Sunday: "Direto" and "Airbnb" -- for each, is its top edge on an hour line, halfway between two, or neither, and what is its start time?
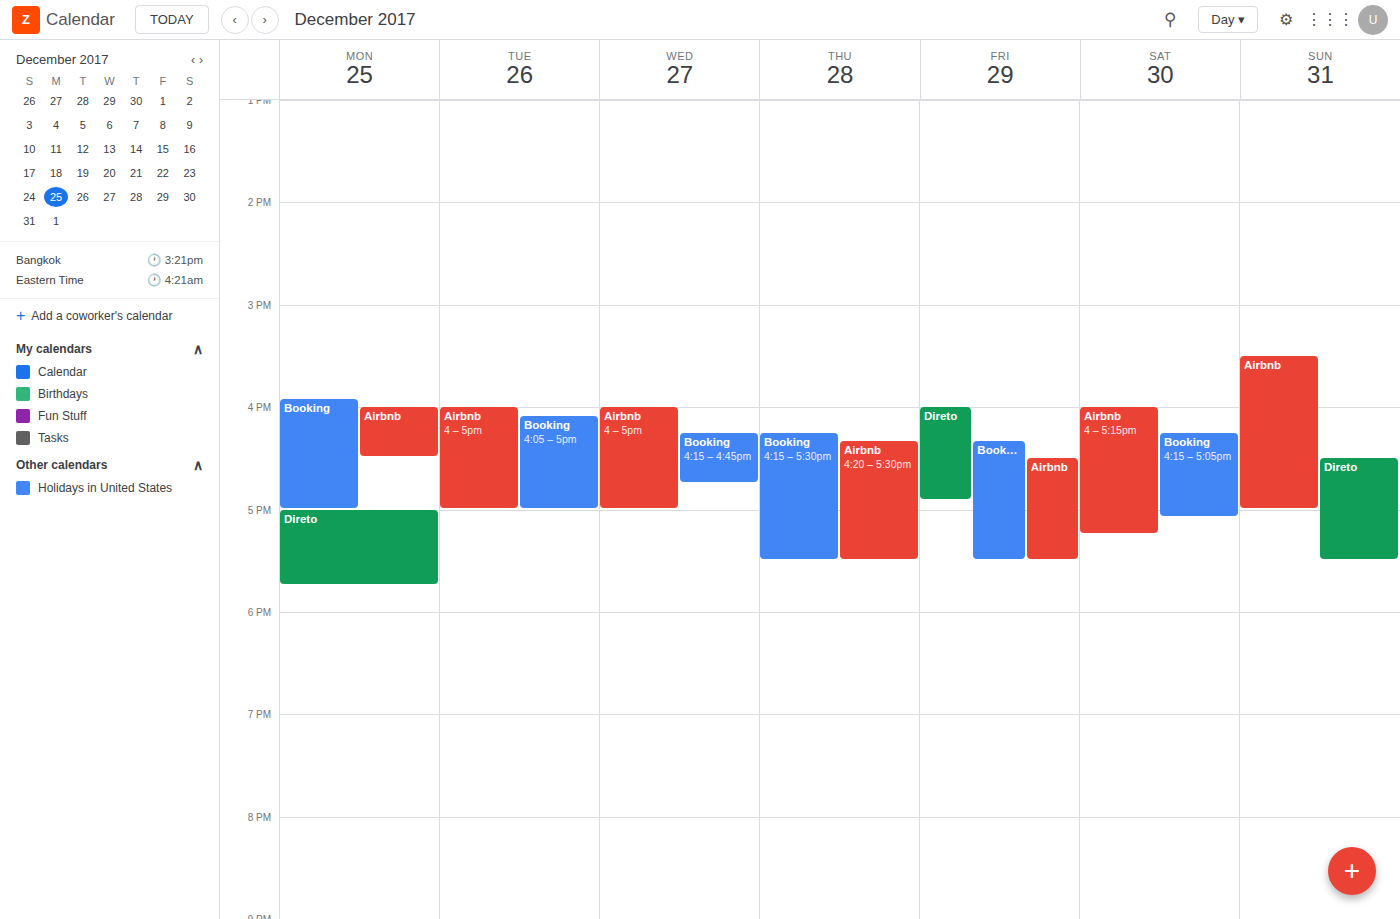
"Direto": 4:30 PM, halfway between the 4 PM and 5 PM lines. "Airbnb": 3:30 PM, halfway between the 3 PM and 4 PM lines.